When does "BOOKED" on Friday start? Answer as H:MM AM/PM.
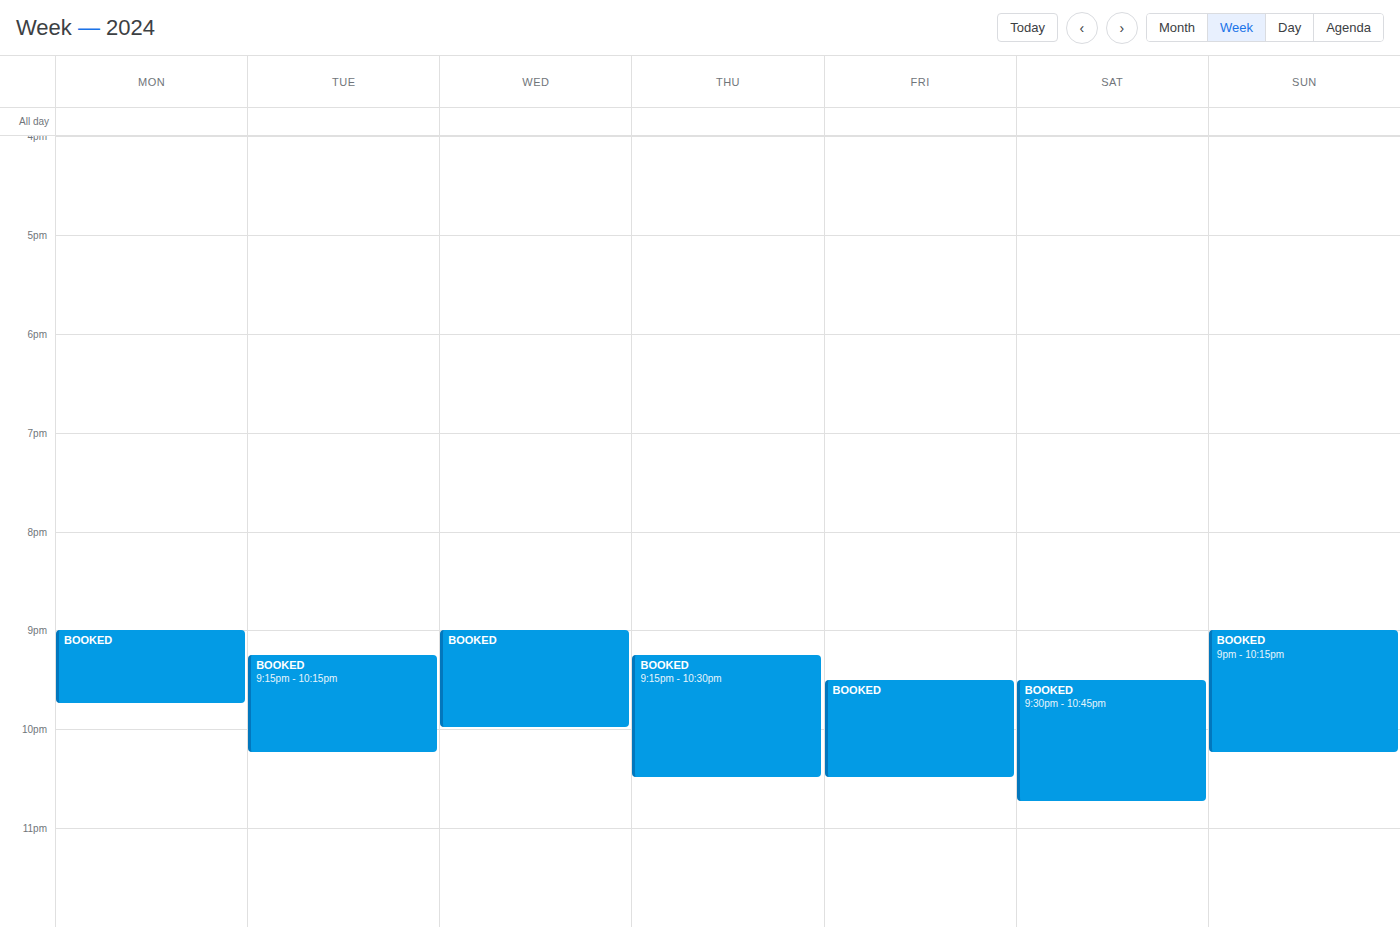
9:30 PM